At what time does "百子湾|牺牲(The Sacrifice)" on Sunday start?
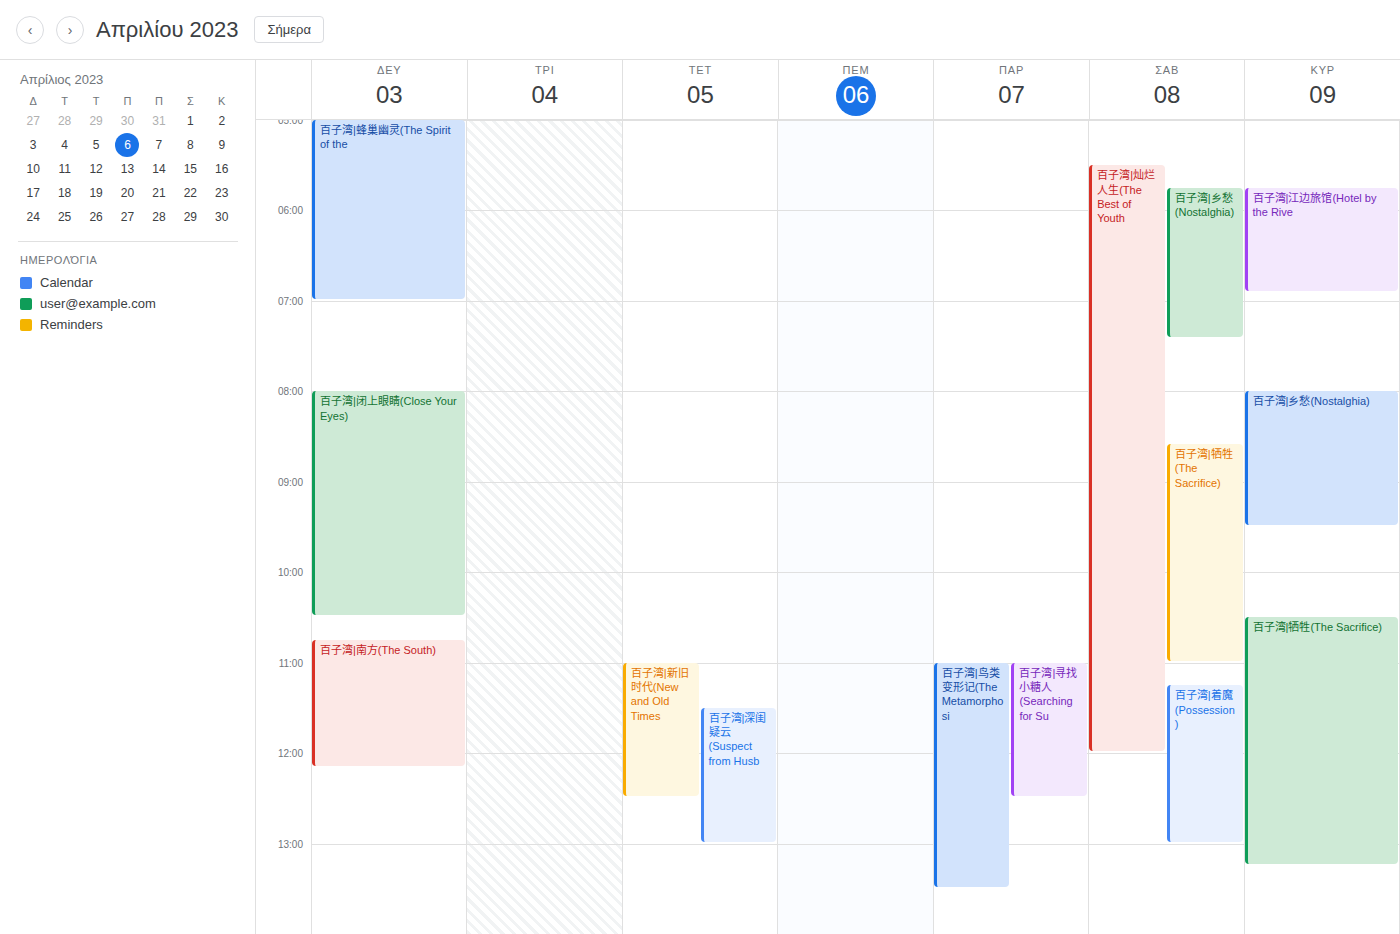
10:30